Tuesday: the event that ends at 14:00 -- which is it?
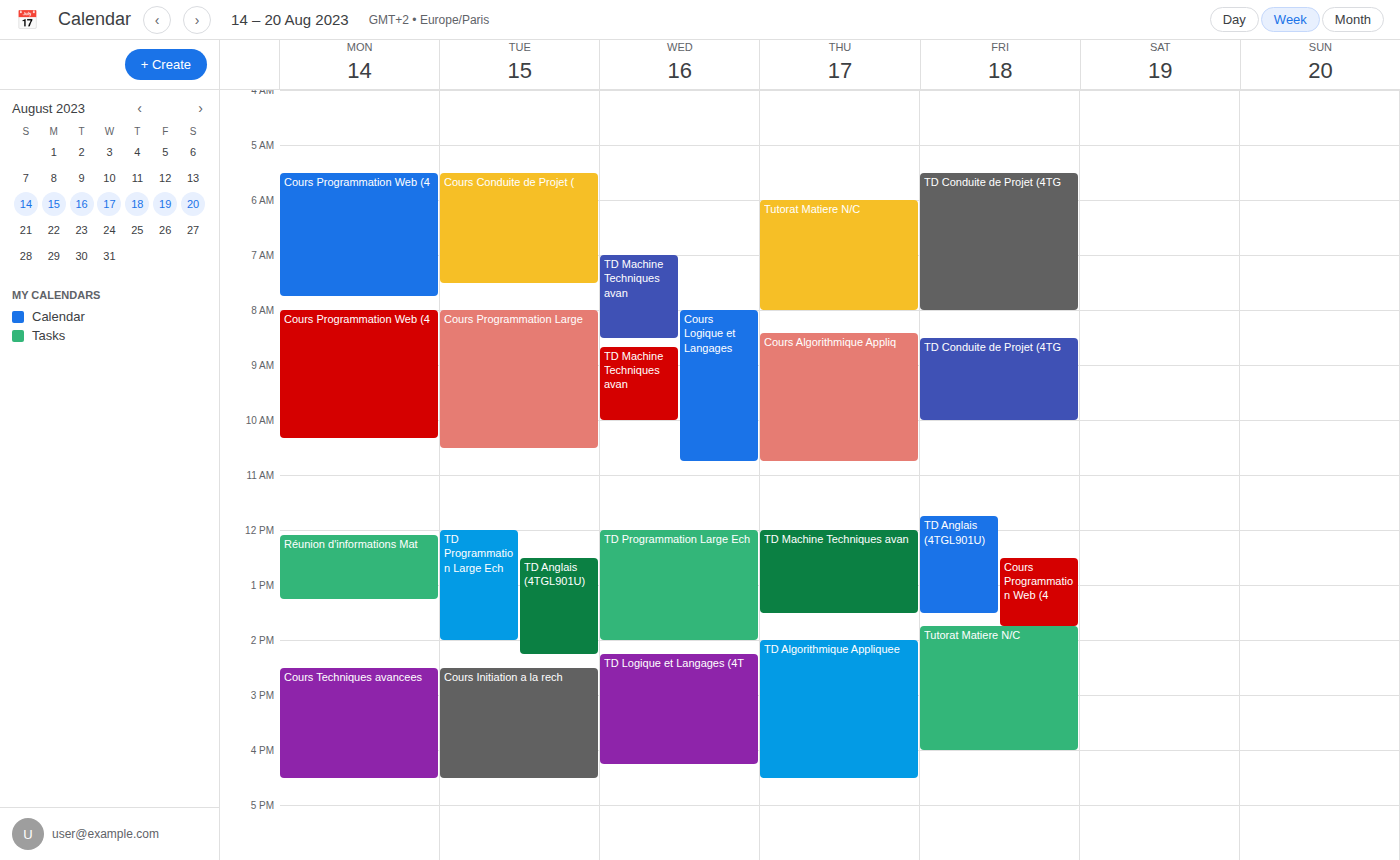
"TD Programmation Large Ech"